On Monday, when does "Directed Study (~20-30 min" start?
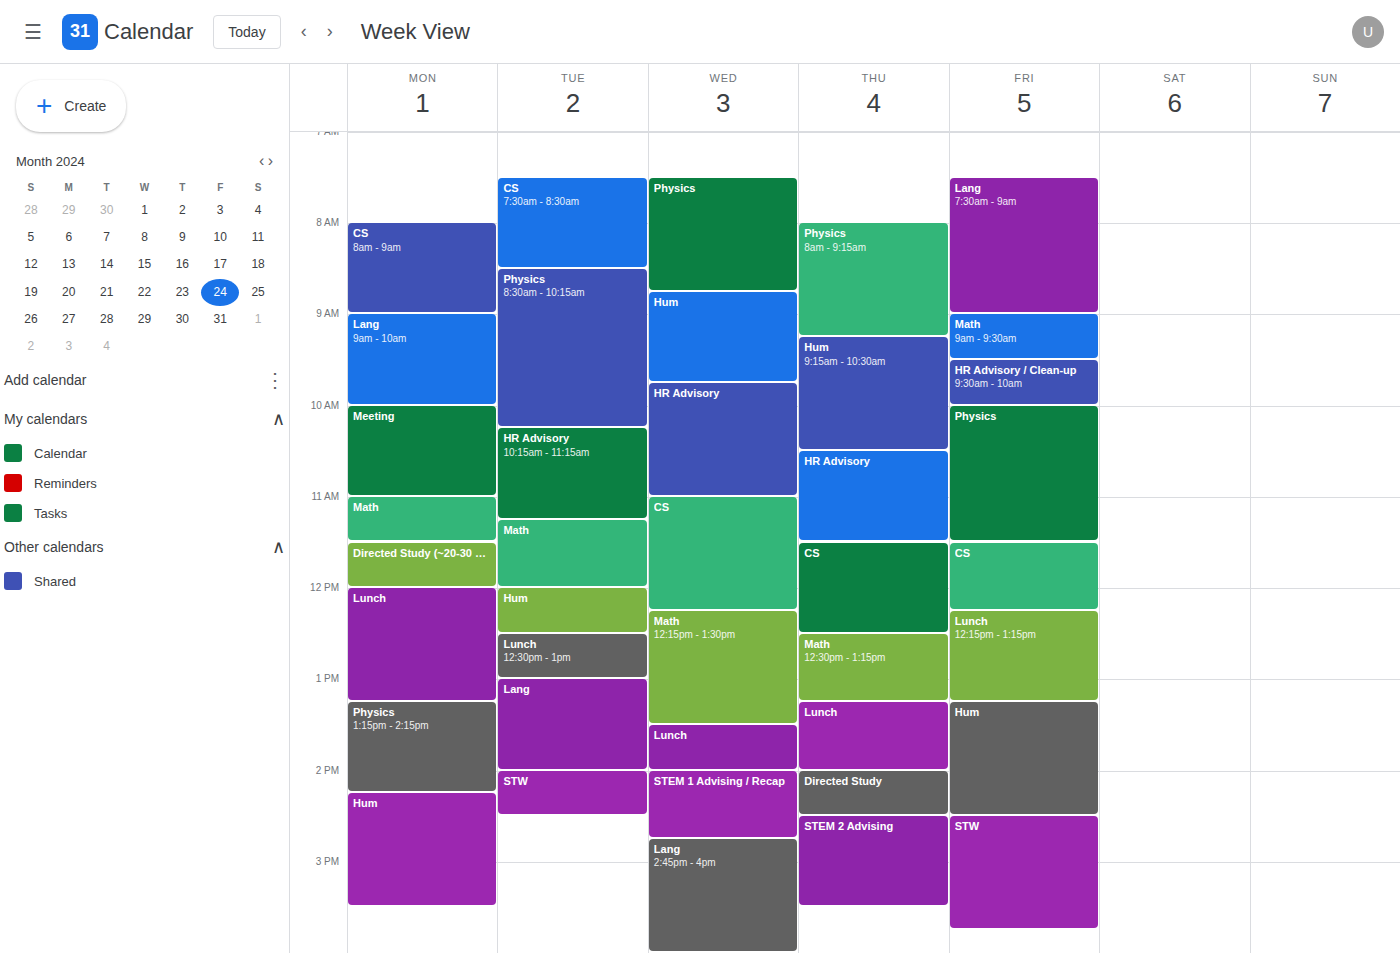
11:30 AM